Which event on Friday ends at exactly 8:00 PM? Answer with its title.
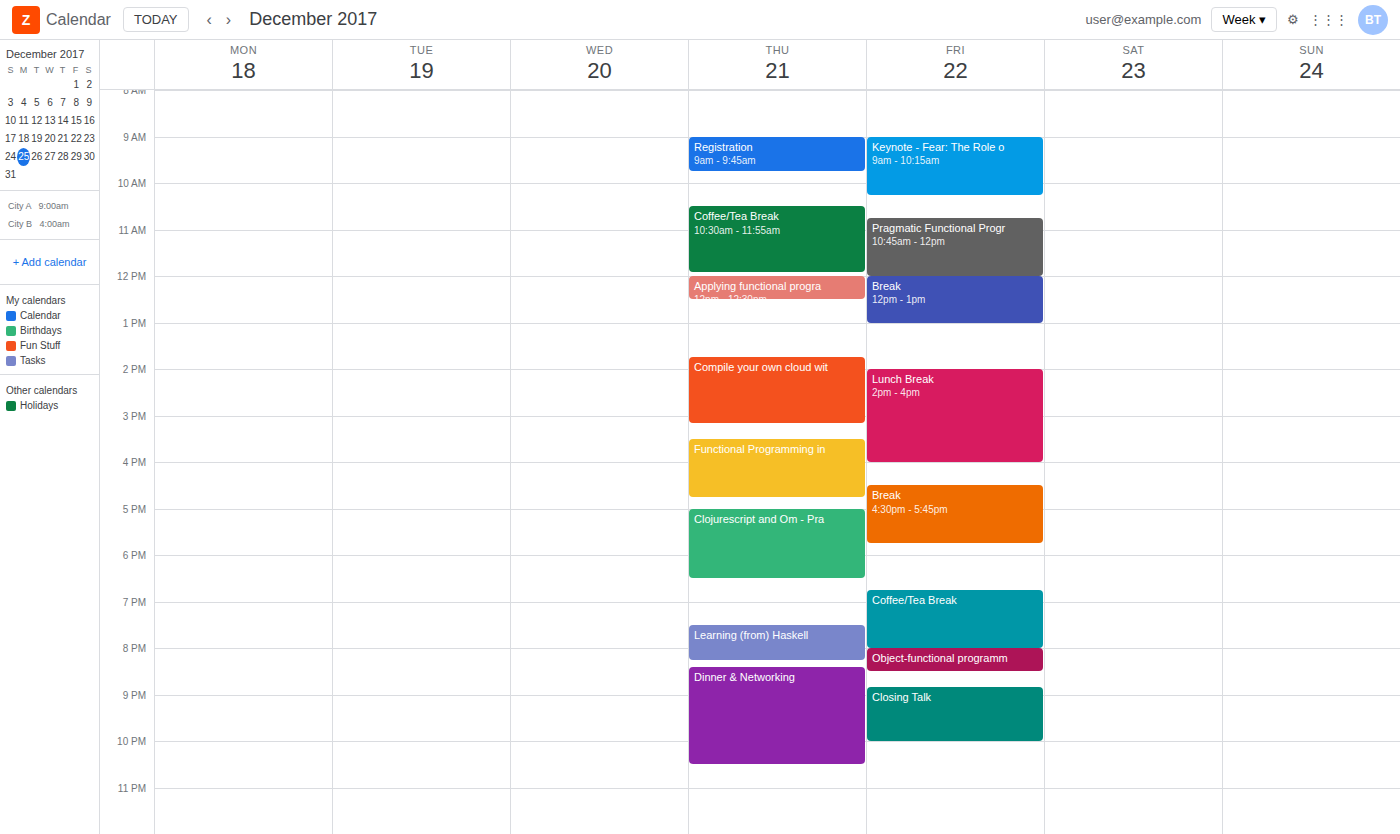
"Coffee/Tea Break"